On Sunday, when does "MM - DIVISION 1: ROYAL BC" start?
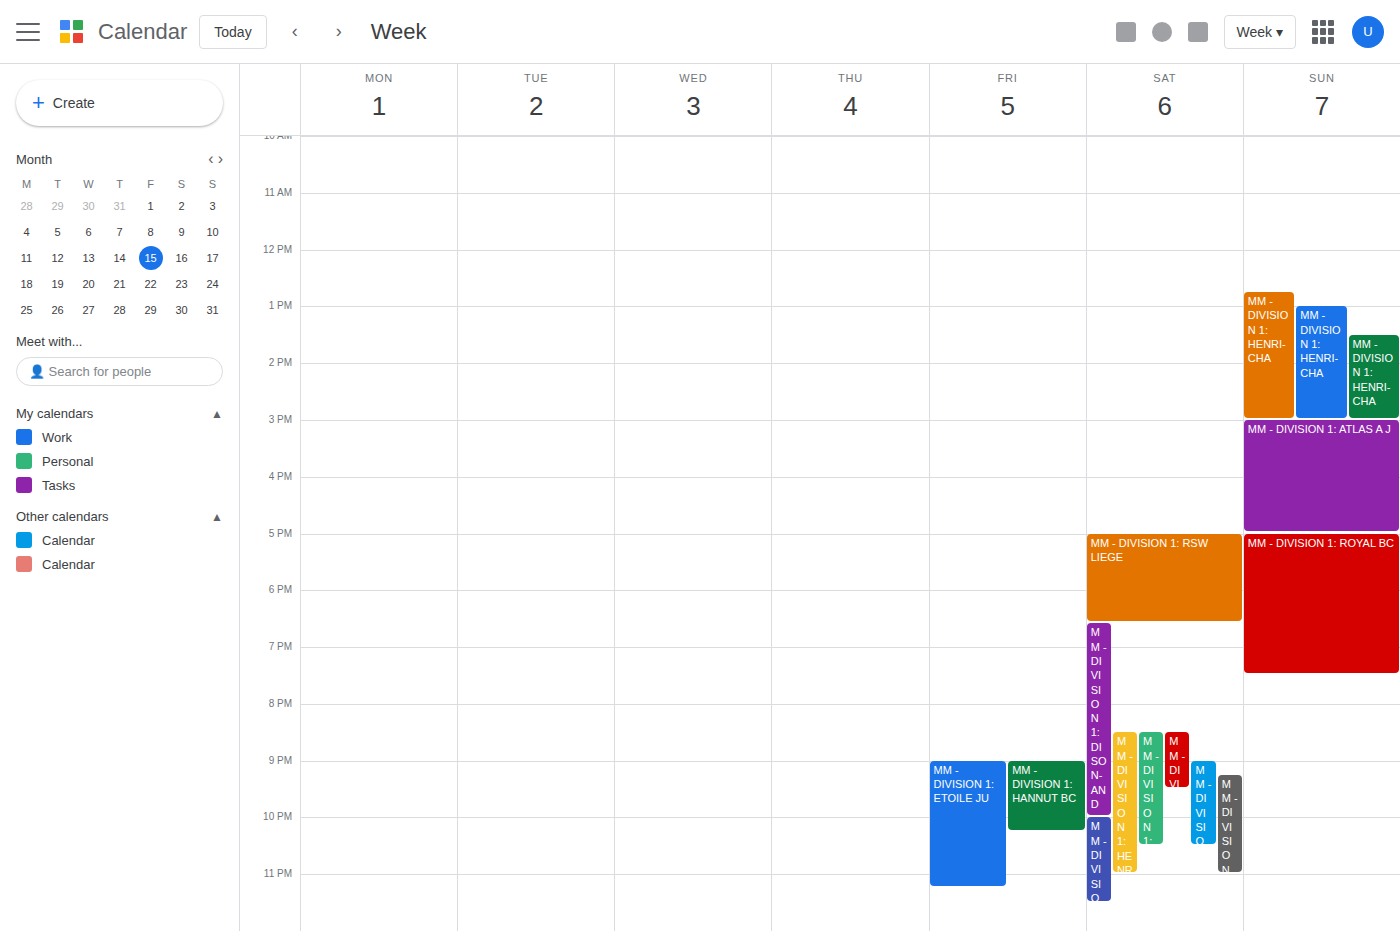
5:00 PM